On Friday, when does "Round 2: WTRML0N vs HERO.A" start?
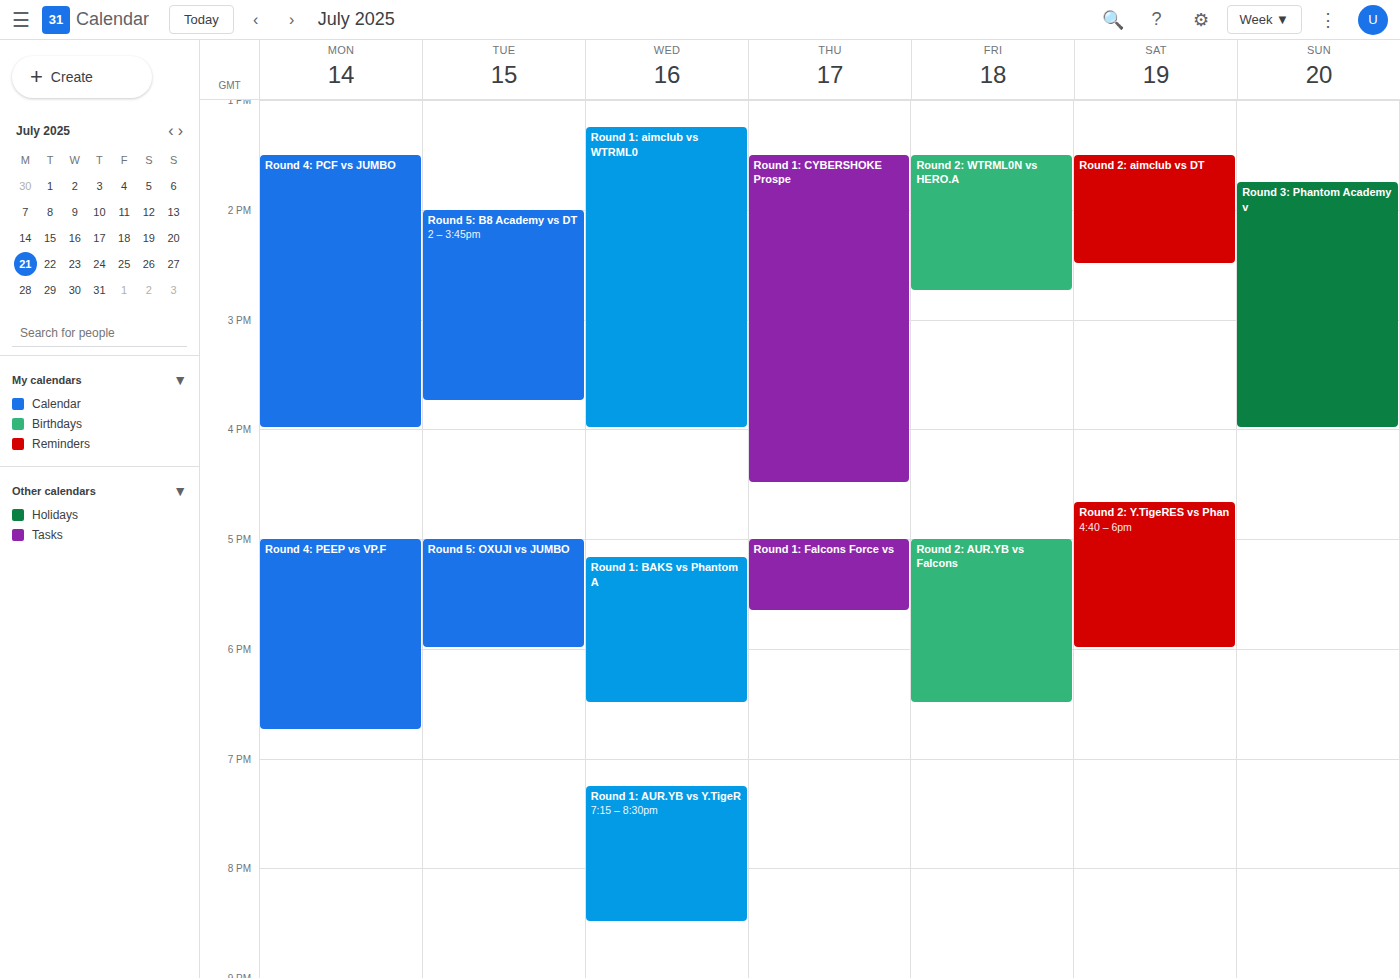
1:30 PM